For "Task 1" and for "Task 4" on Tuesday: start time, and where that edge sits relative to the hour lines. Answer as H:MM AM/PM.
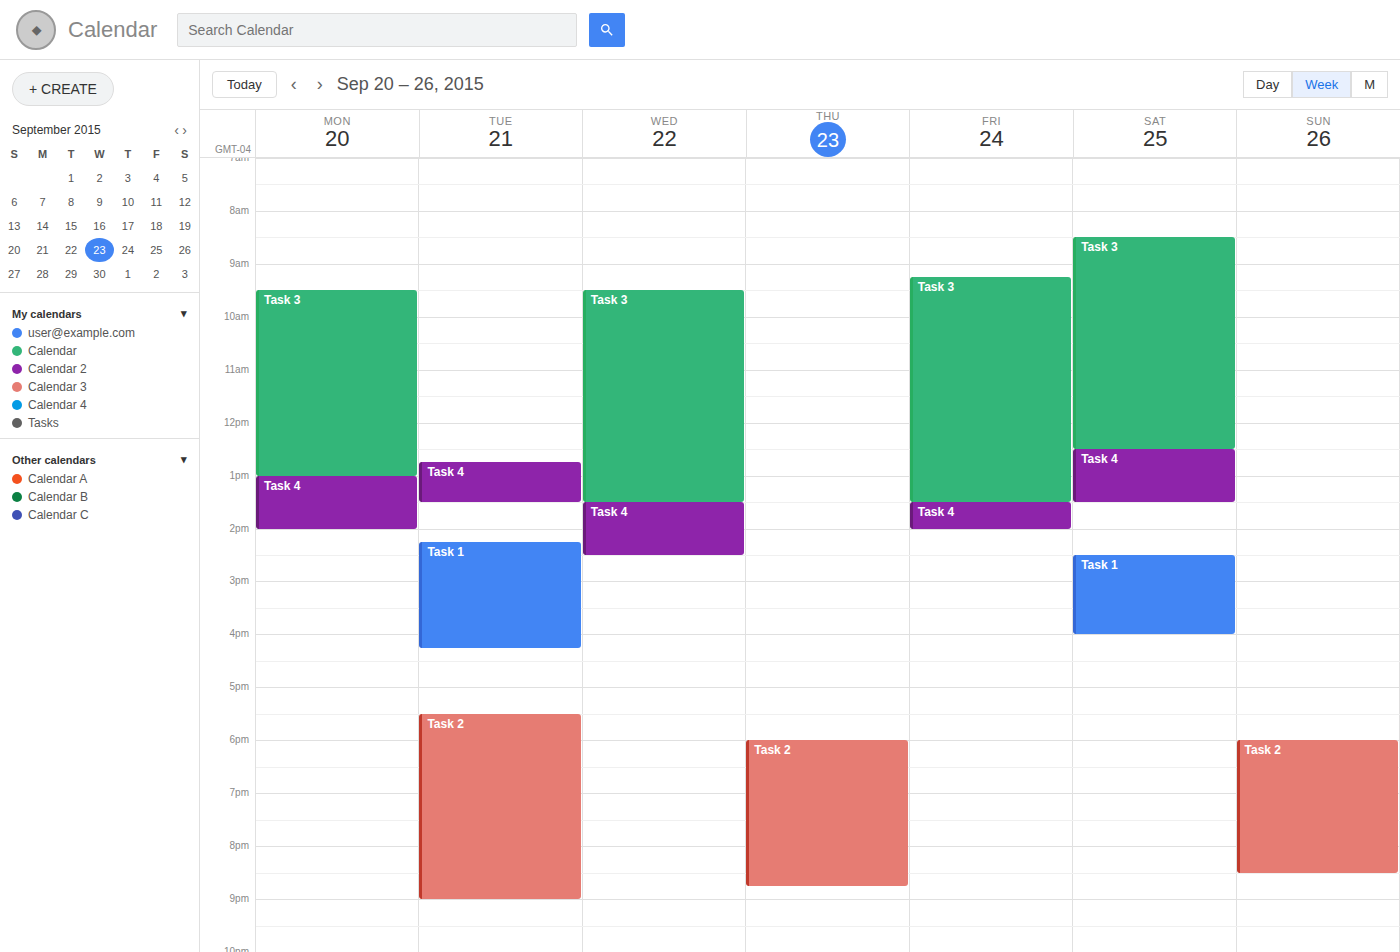
"Task 1": 2:15 PM, neither: a quarter of the way from the 2 PM line to the 3 PM line. "Task 4": 12:45 PM, neither: three quarters of the way from the 12 PM line to the 1 PM line.